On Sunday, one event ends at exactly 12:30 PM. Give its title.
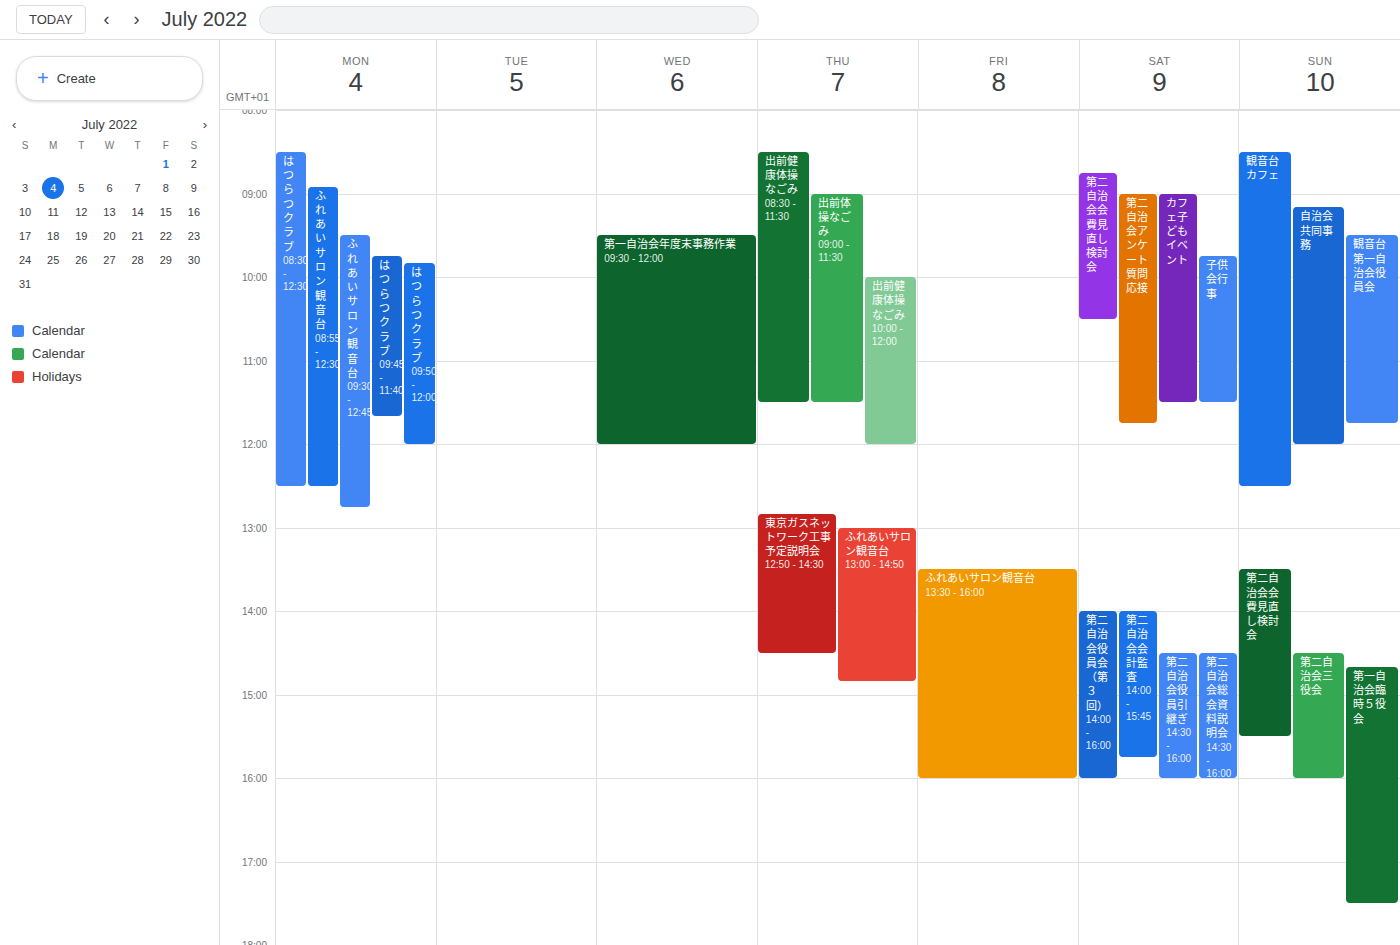
"観音台カフェ"